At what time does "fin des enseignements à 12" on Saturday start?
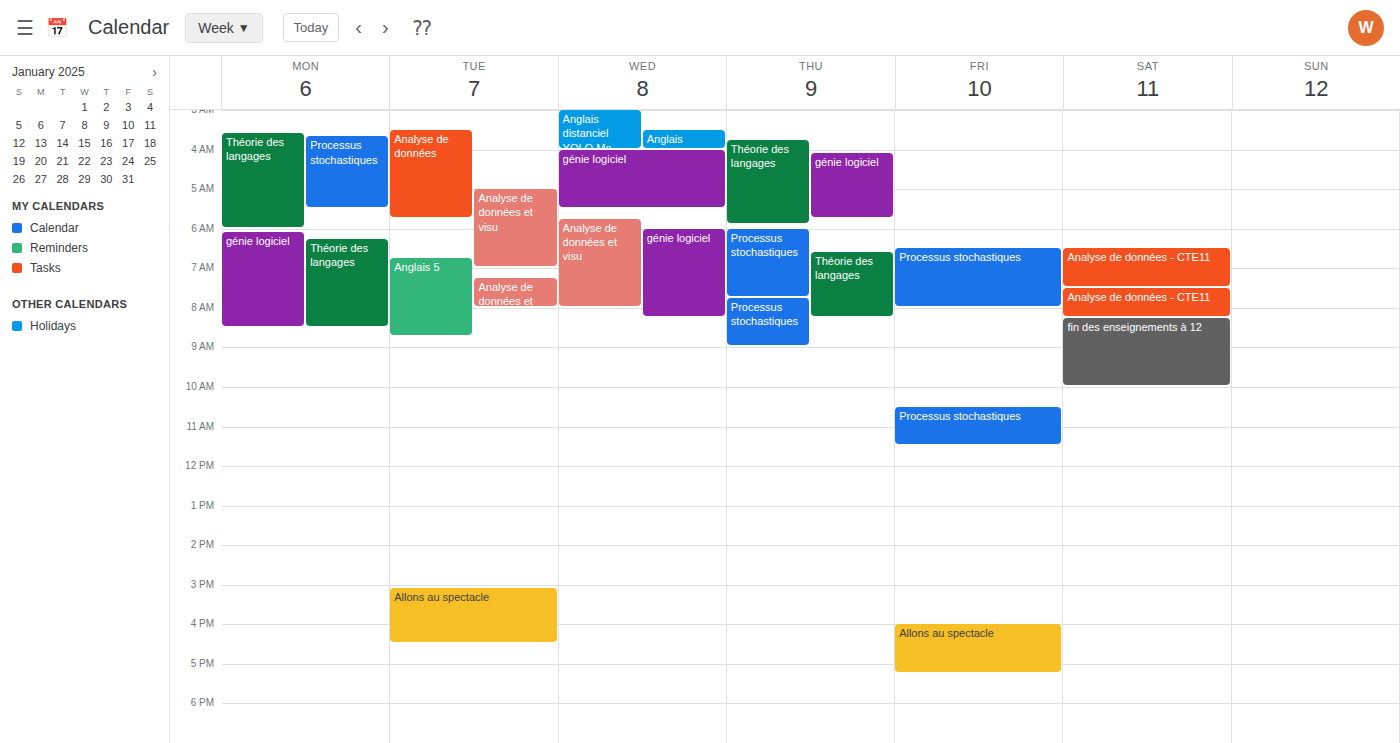
8:15 AM